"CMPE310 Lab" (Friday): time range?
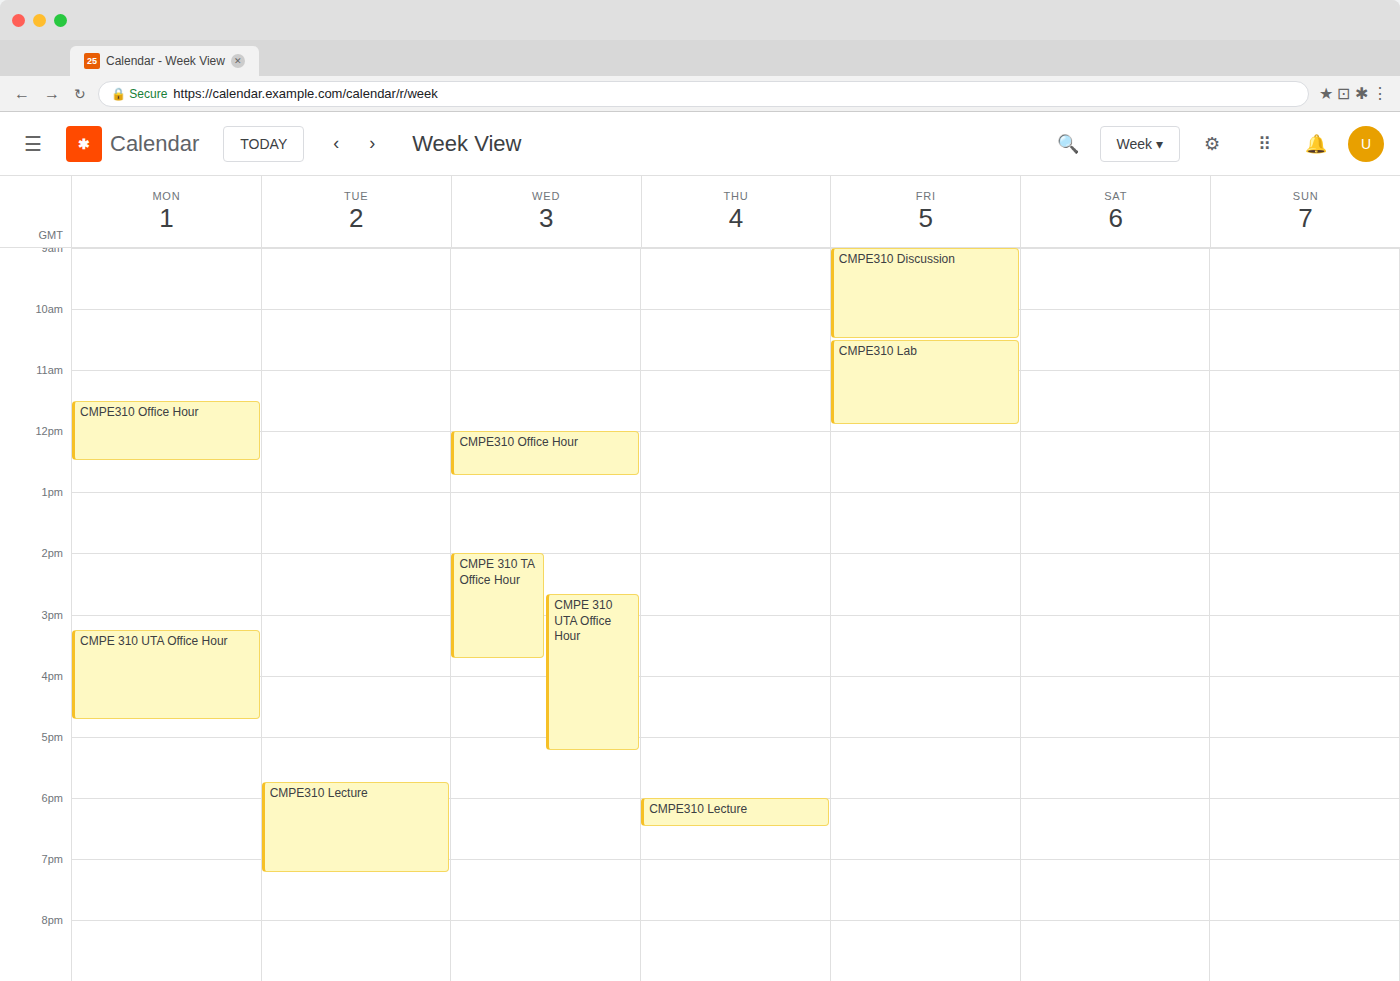
10:30 AM to 11:55 AM